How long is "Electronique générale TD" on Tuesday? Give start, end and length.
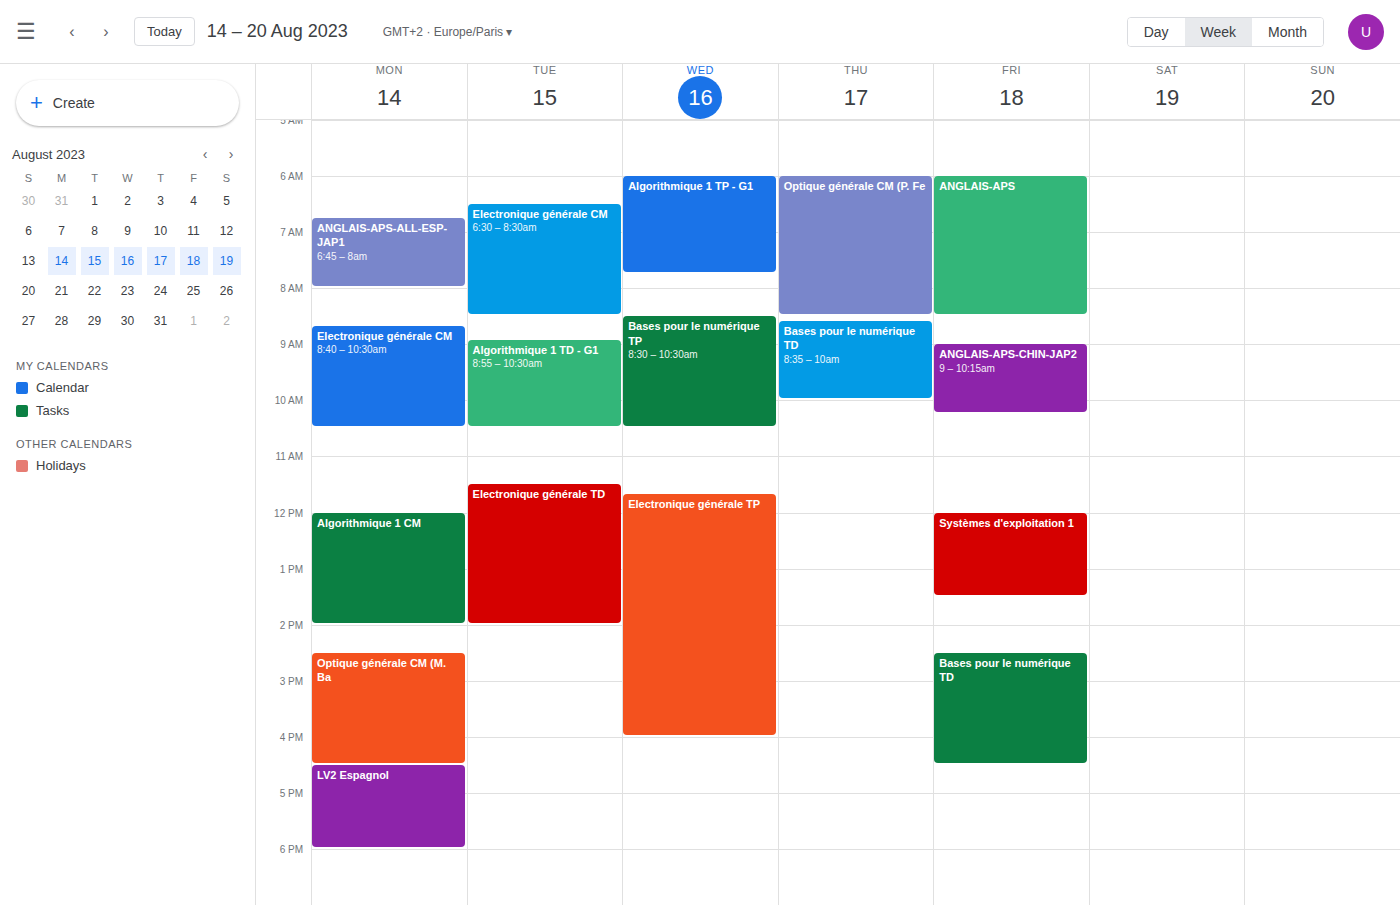
11:30 AM to 2:00 PM, 2 hours 30 minutes